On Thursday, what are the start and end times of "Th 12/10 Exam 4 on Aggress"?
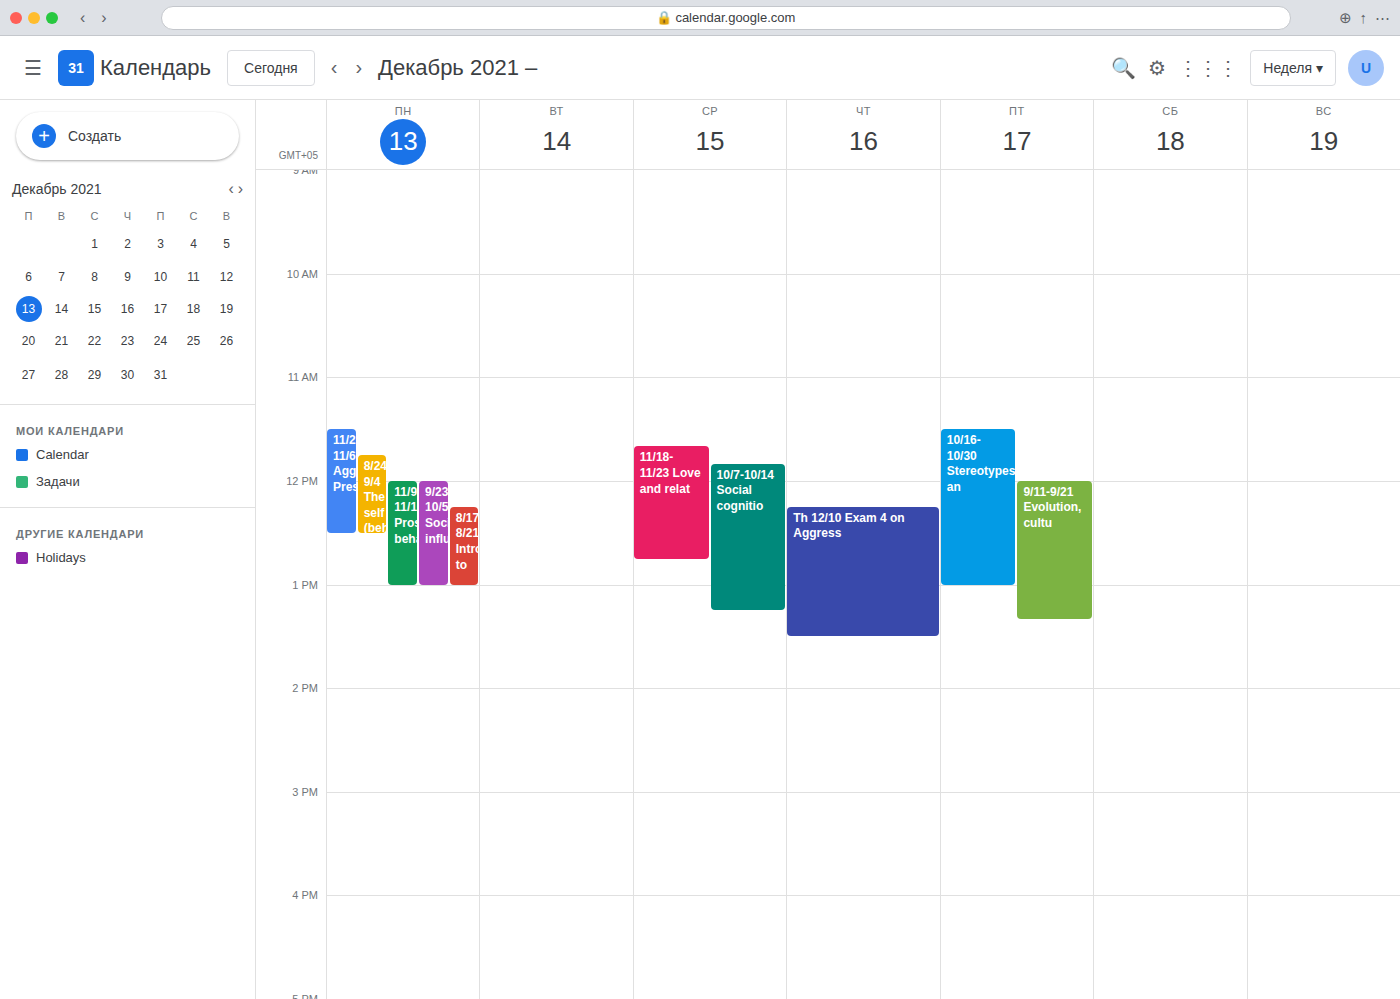
12:15 PM to 1:30 PM